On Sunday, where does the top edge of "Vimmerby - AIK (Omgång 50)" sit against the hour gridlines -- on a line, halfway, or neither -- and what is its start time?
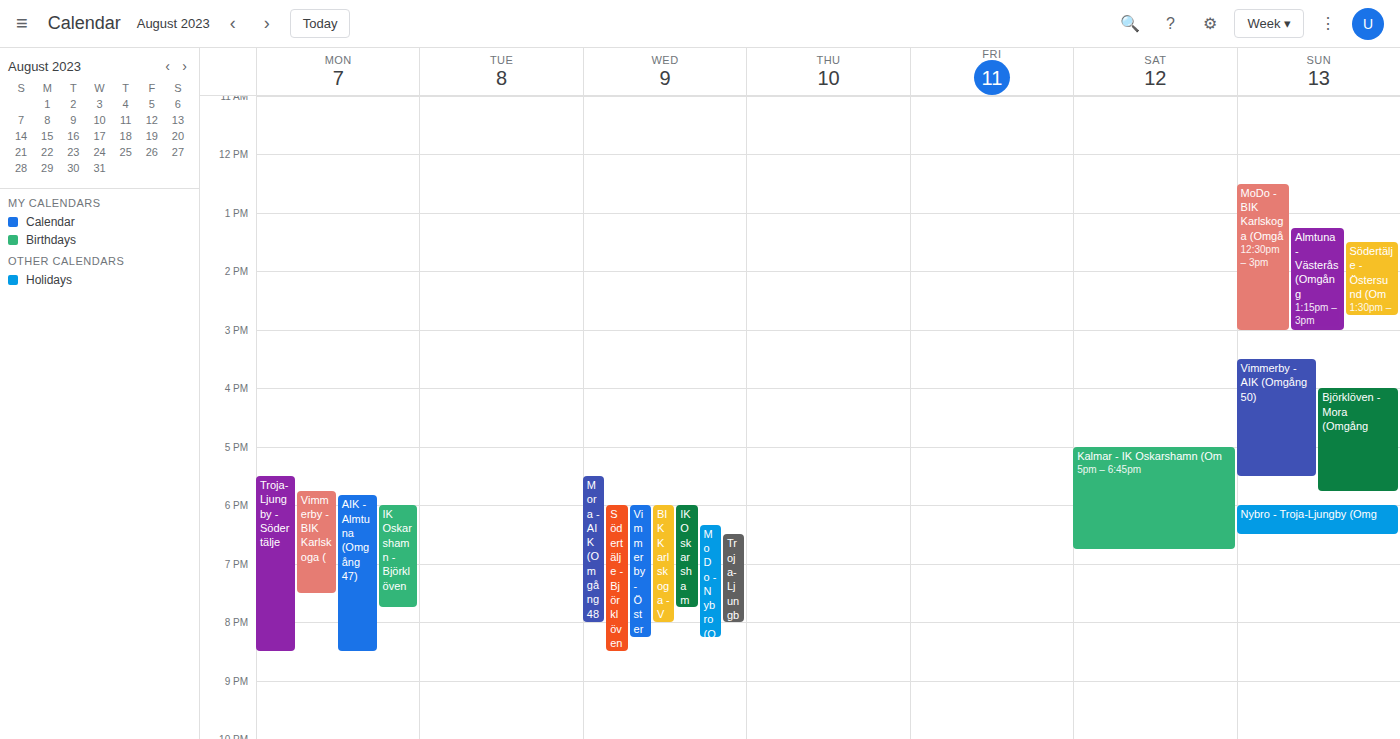
3:30 PM -- halfway between the 3 PM and 4 PM lines.